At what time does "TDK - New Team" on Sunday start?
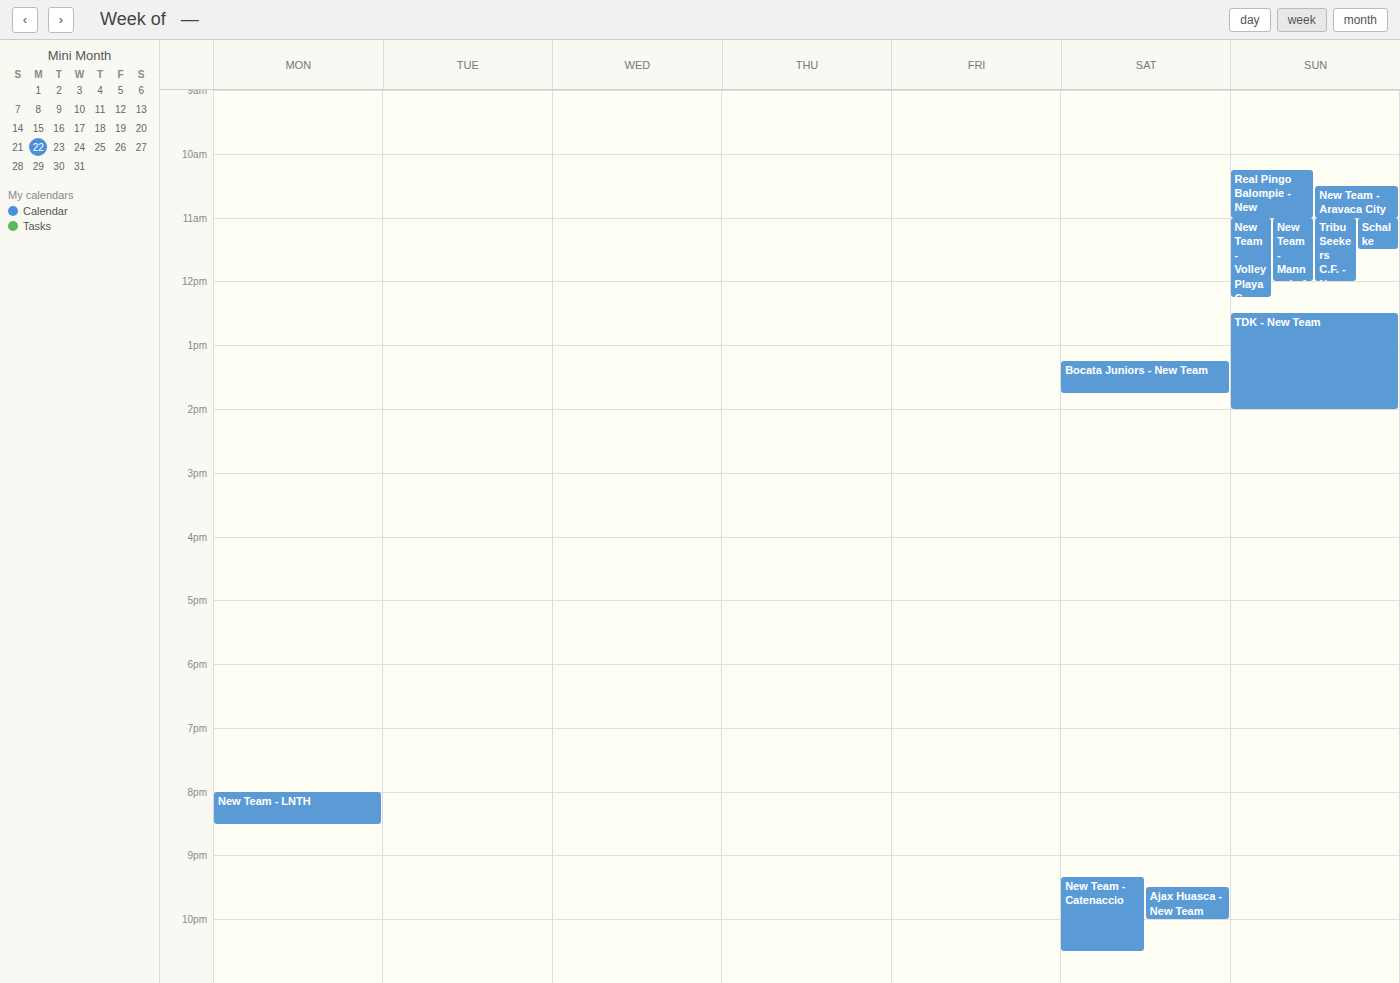
12:30 PM